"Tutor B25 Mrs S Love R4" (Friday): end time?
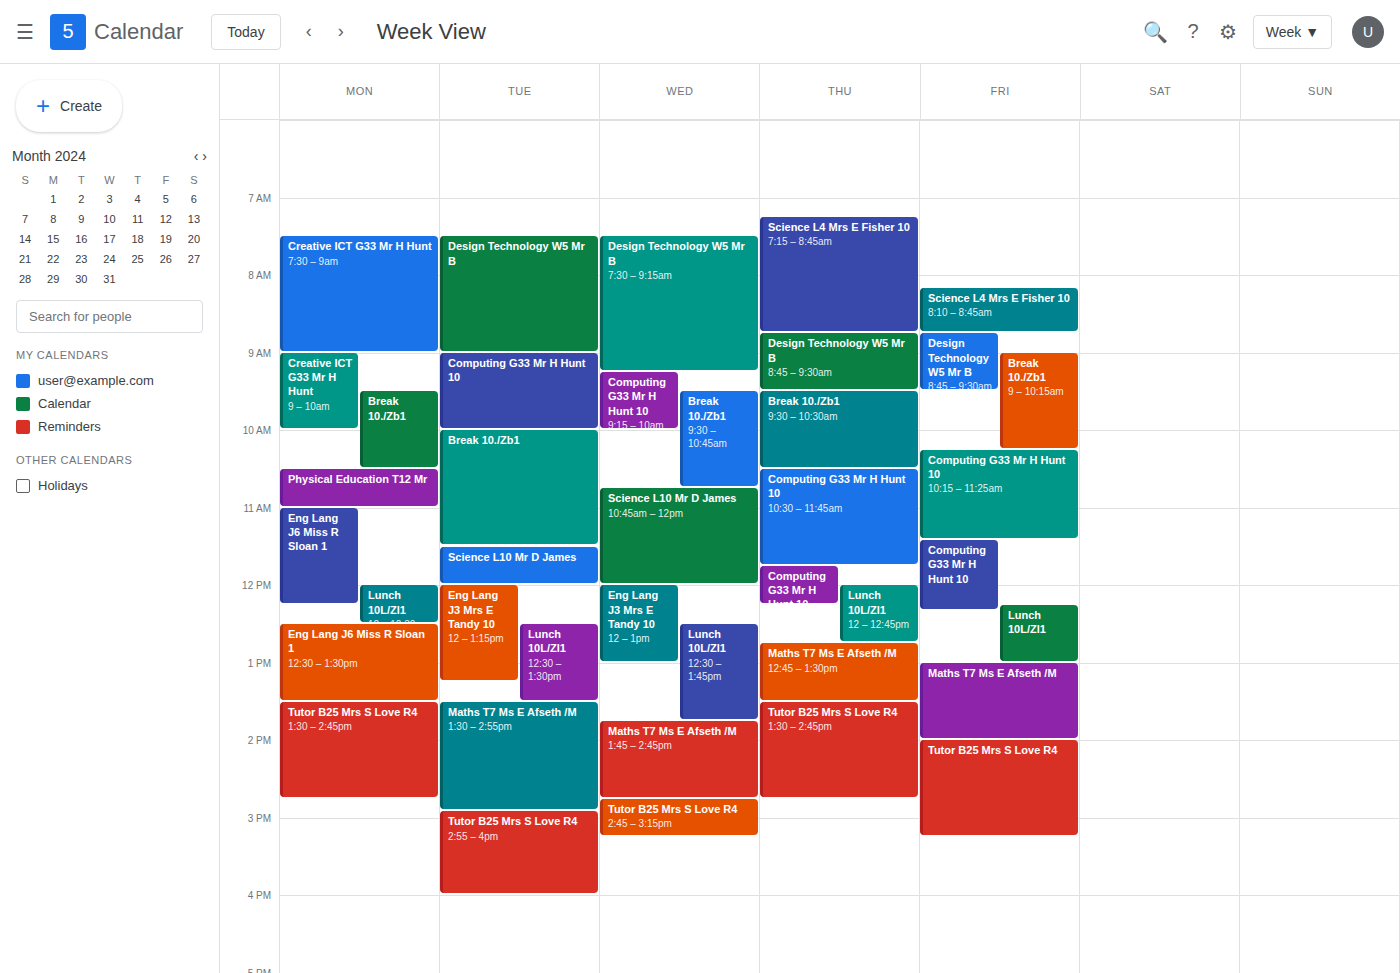
3:15 PM